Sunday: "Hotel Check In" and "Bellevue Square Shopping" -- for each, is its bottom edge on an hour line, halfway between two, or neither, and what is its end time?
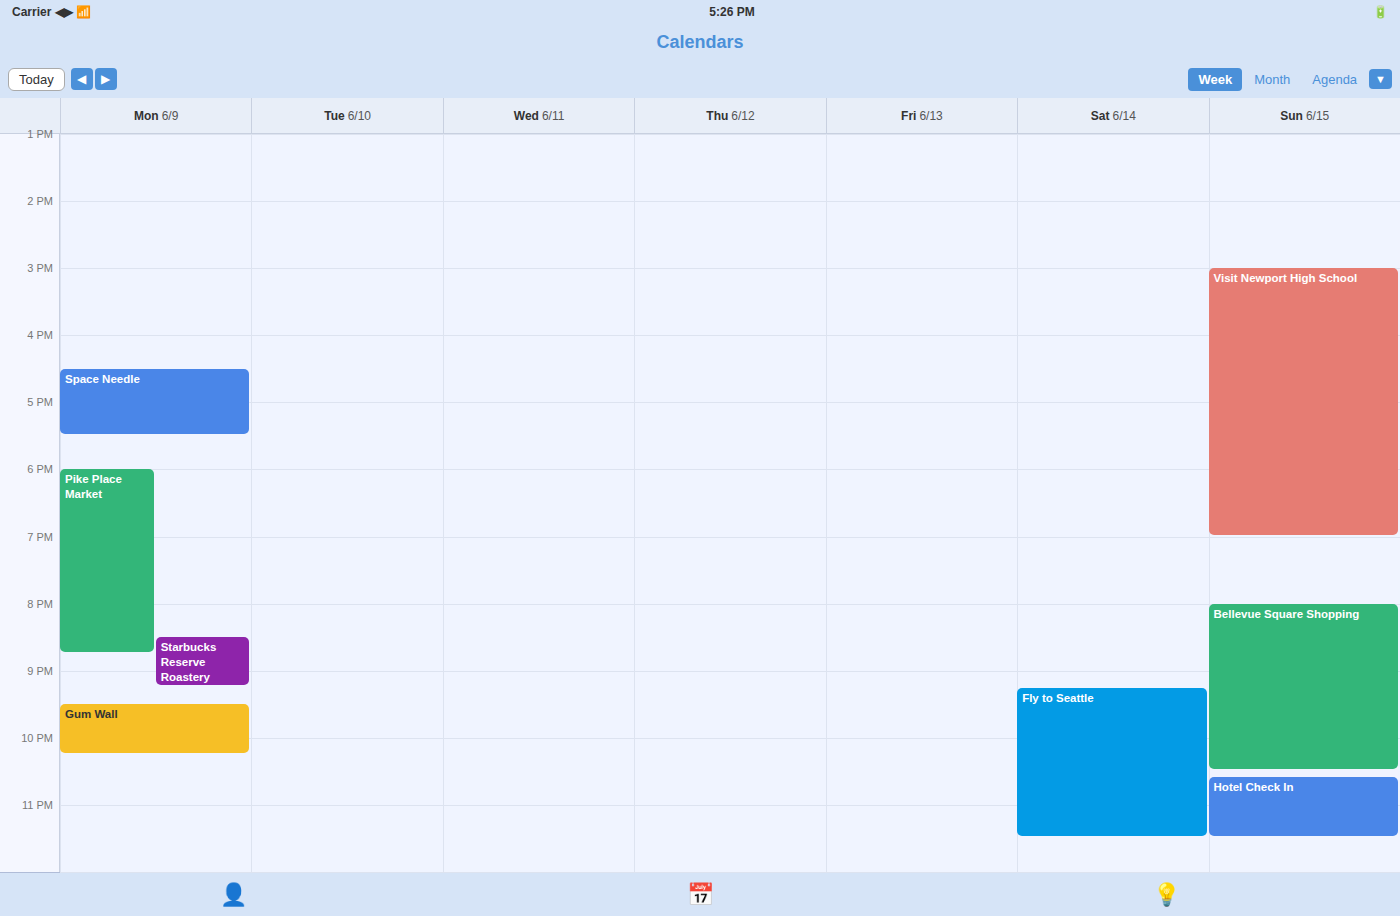
"Hotel Check In": 11:30 PM, halfway between the 11 PM and 12 AM lines. "Bellevue Square Shopping": 10:30 PM, halfway between the 10 PM and 11 PM lines.